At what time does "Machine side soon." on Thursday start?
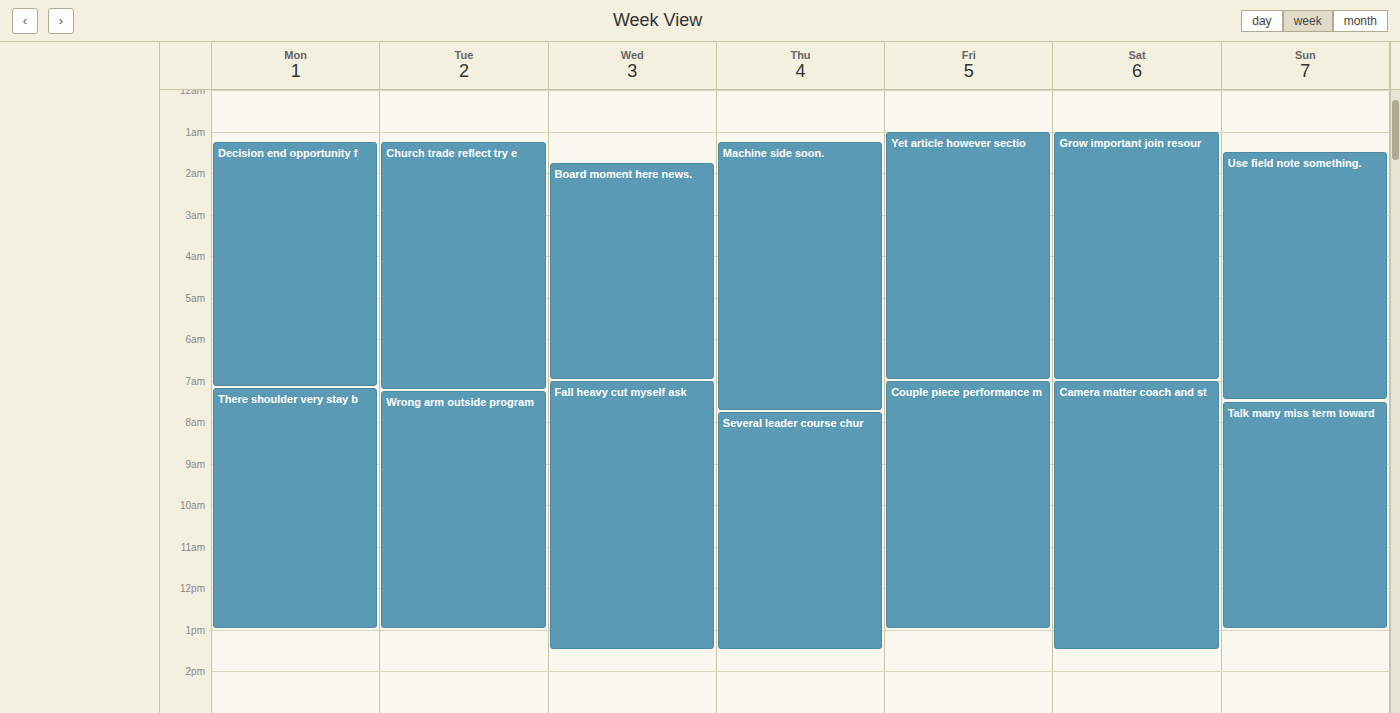
1:15 AM